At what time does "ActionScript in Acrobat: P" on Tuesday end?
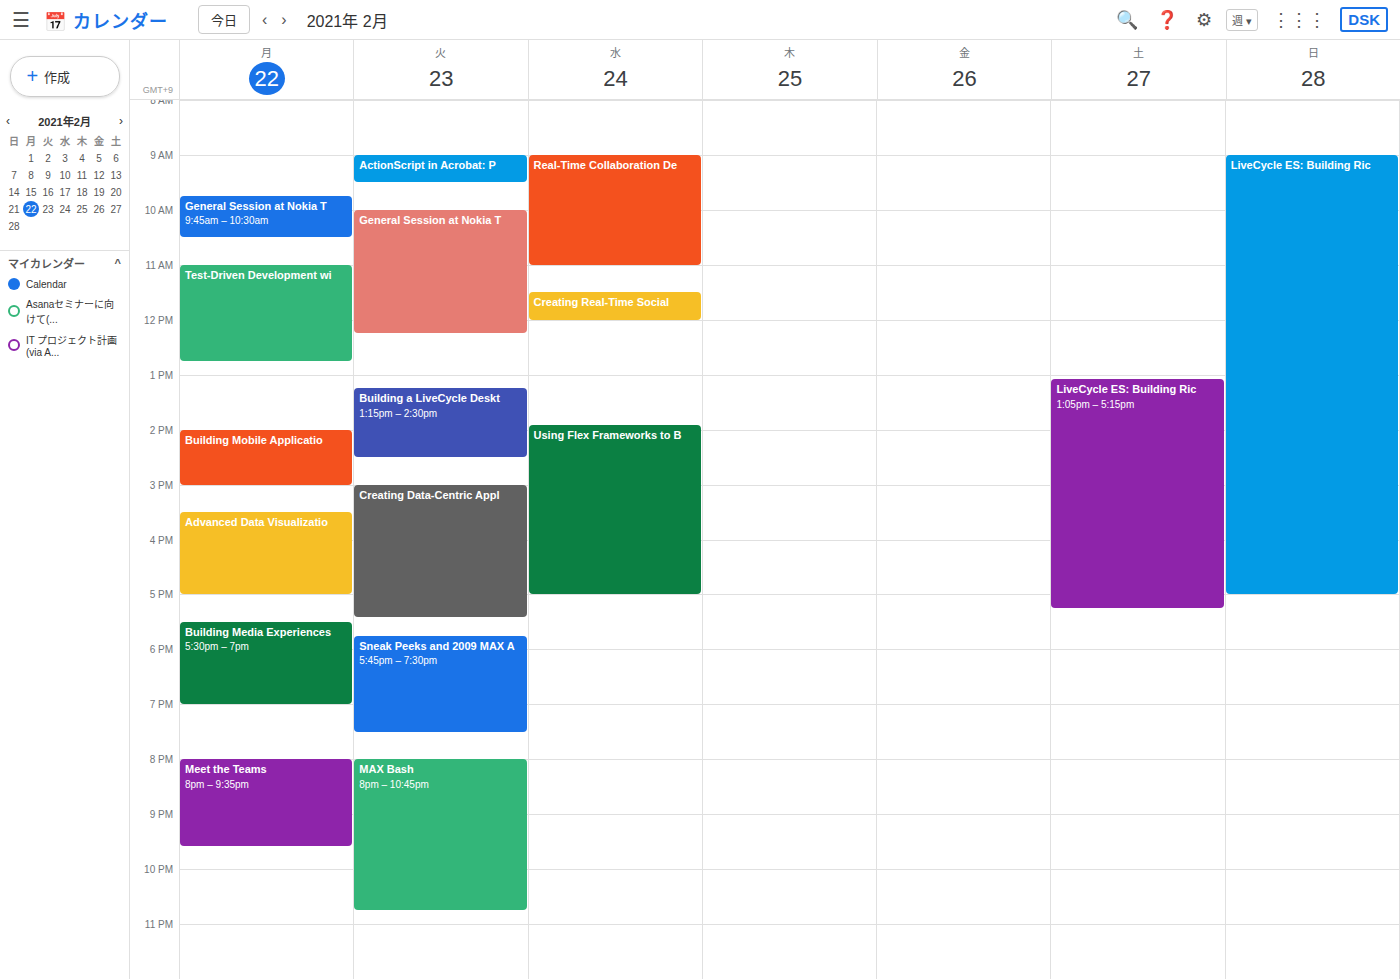
9:30 AM